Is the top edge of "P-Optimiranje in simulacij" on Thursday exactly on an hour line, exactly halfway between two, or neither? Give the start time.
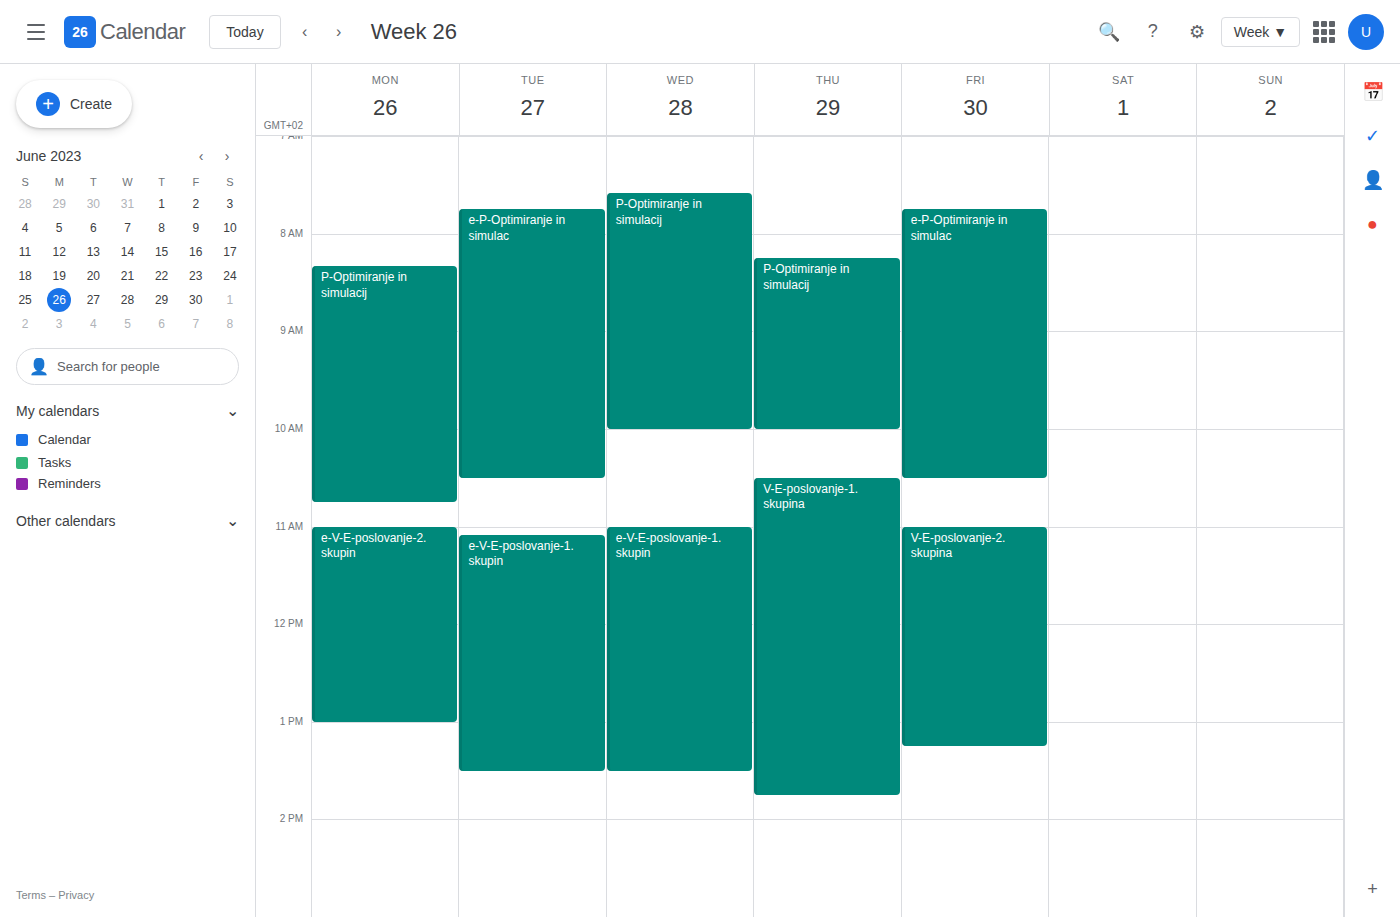
08:15 -- neither: a quarter of the way from the 08:00 line to the 09:00 line.